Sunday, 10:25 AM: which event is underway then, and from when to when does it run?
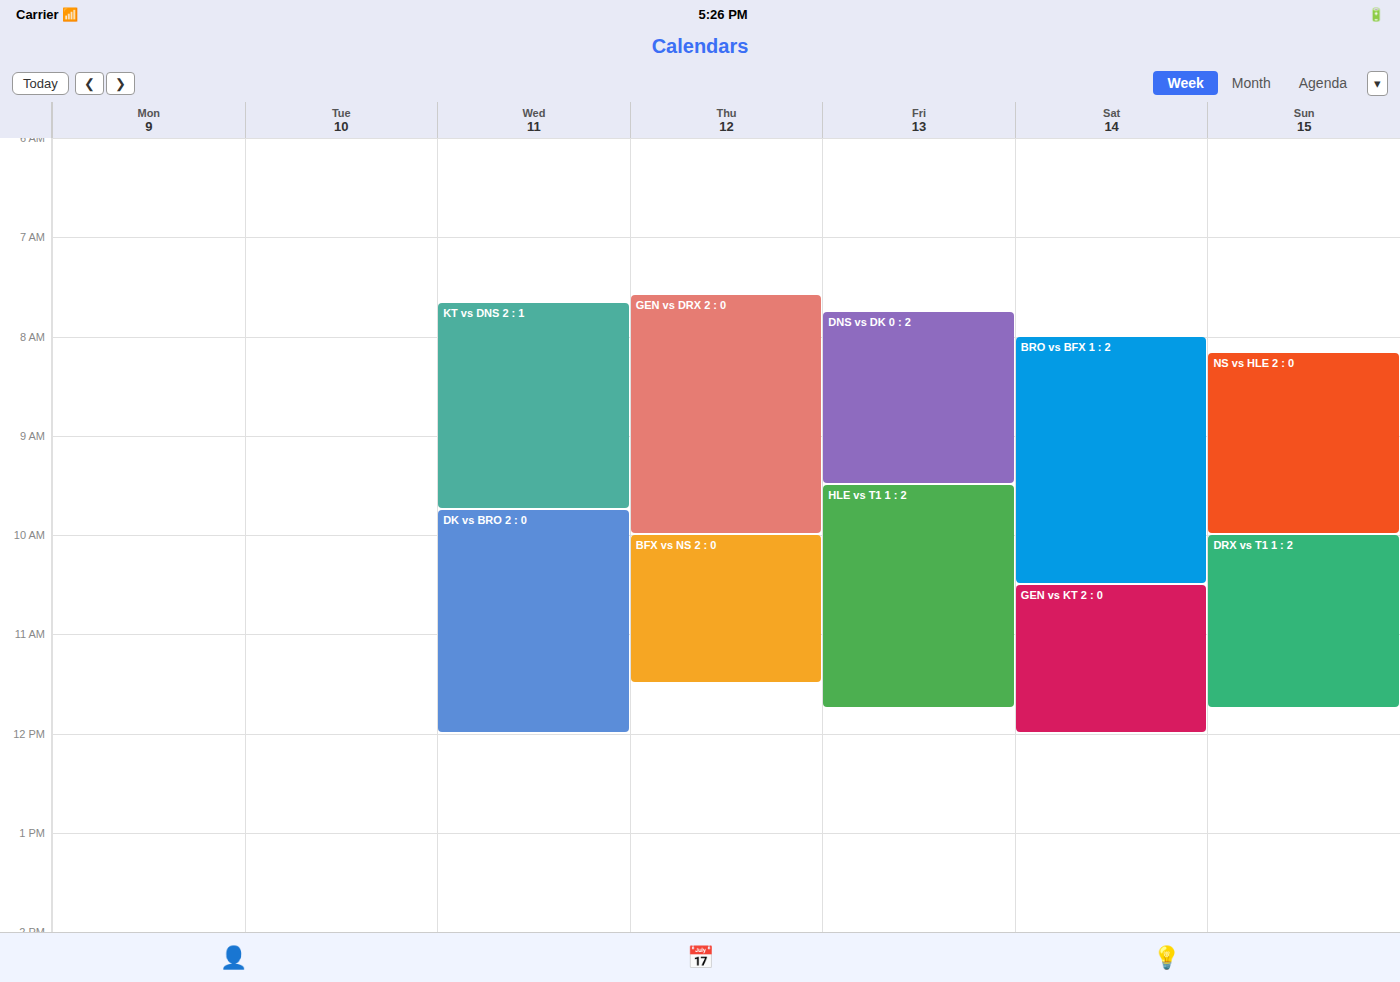
"DRX vs T1 1 : 2", 10:00 AM to 11:45 AM